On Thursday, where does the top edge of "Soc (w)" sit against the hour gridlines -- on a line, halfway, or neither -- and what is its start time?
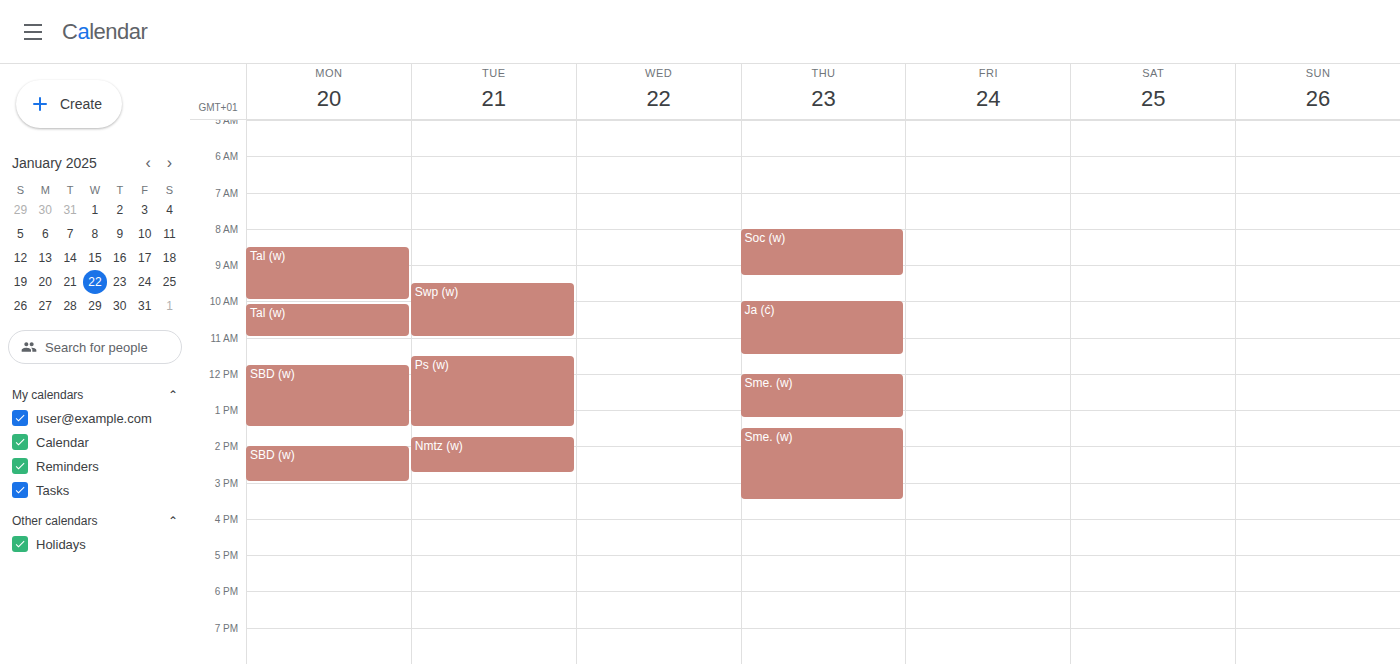
8:00 AM -- exactly on the 8 AM line.